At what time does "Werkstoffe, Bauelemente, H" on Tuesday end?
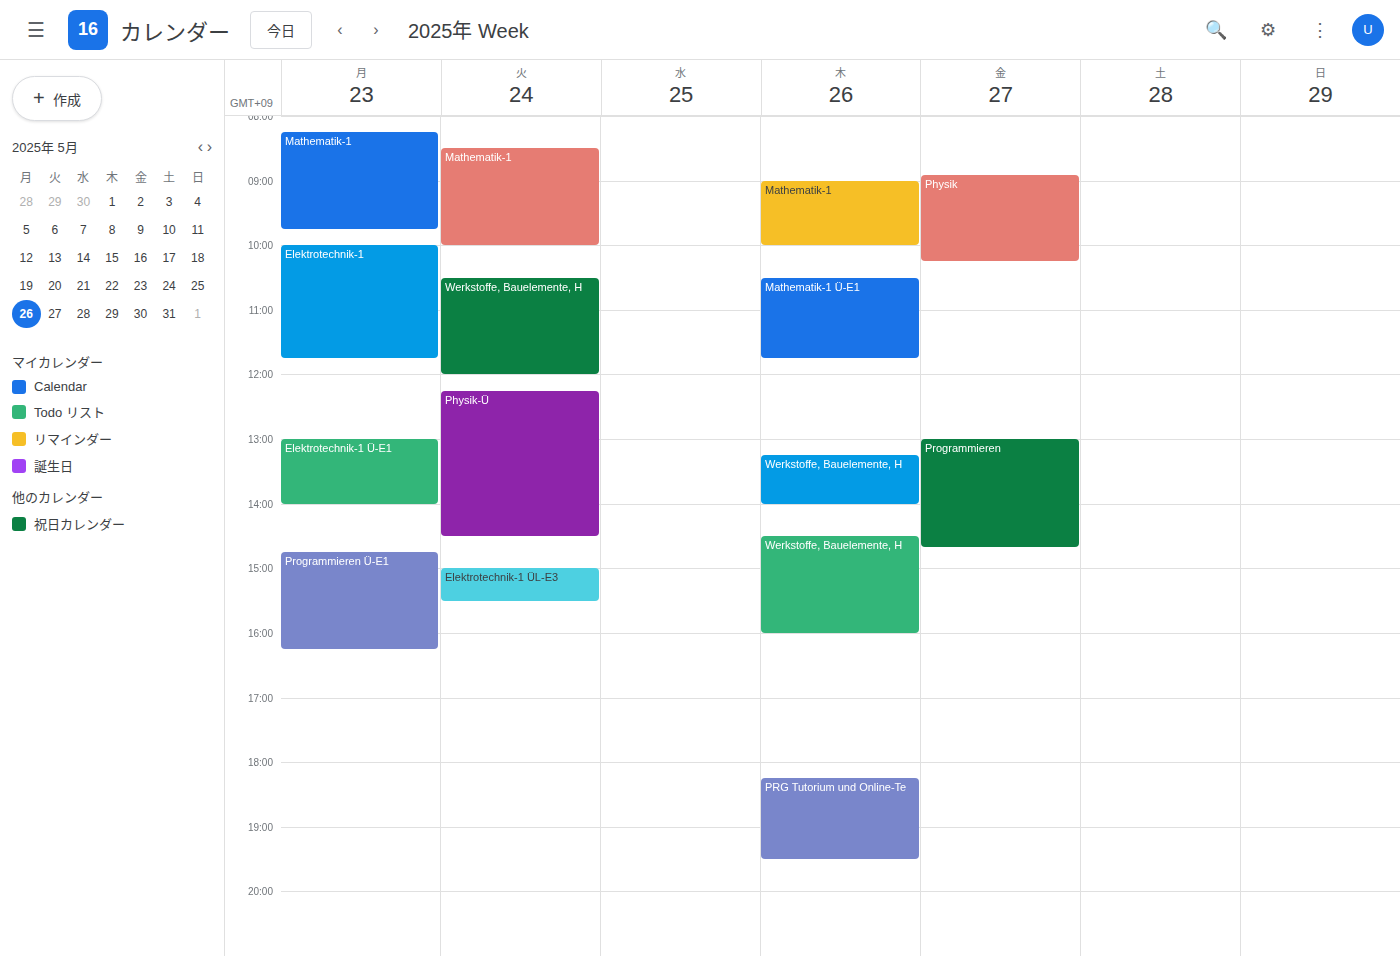
12:00